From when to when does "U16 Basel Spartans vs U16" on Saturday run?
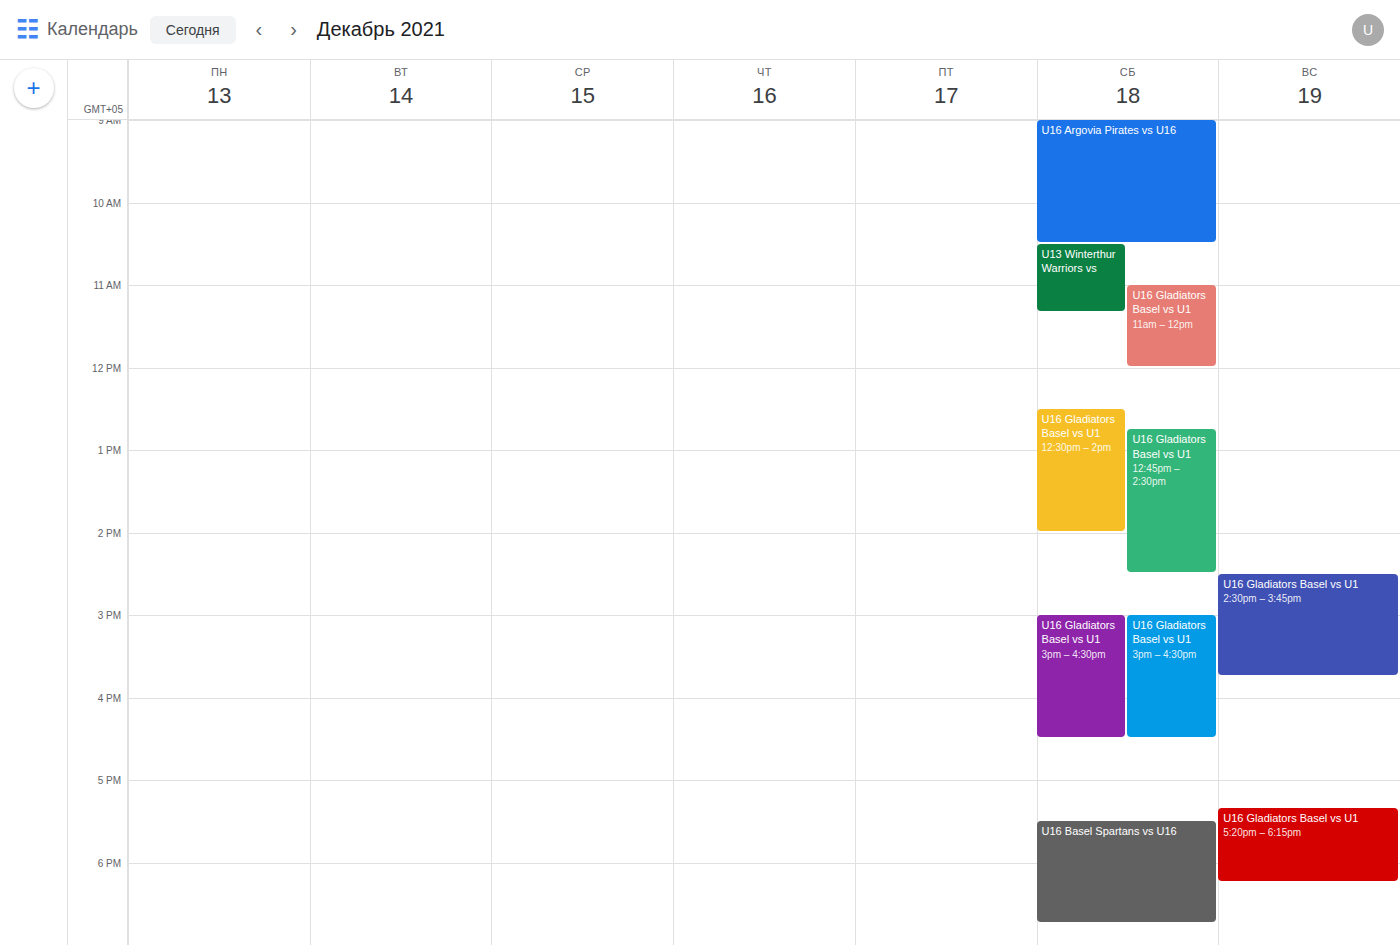
5:30 PM to 6:45 PM